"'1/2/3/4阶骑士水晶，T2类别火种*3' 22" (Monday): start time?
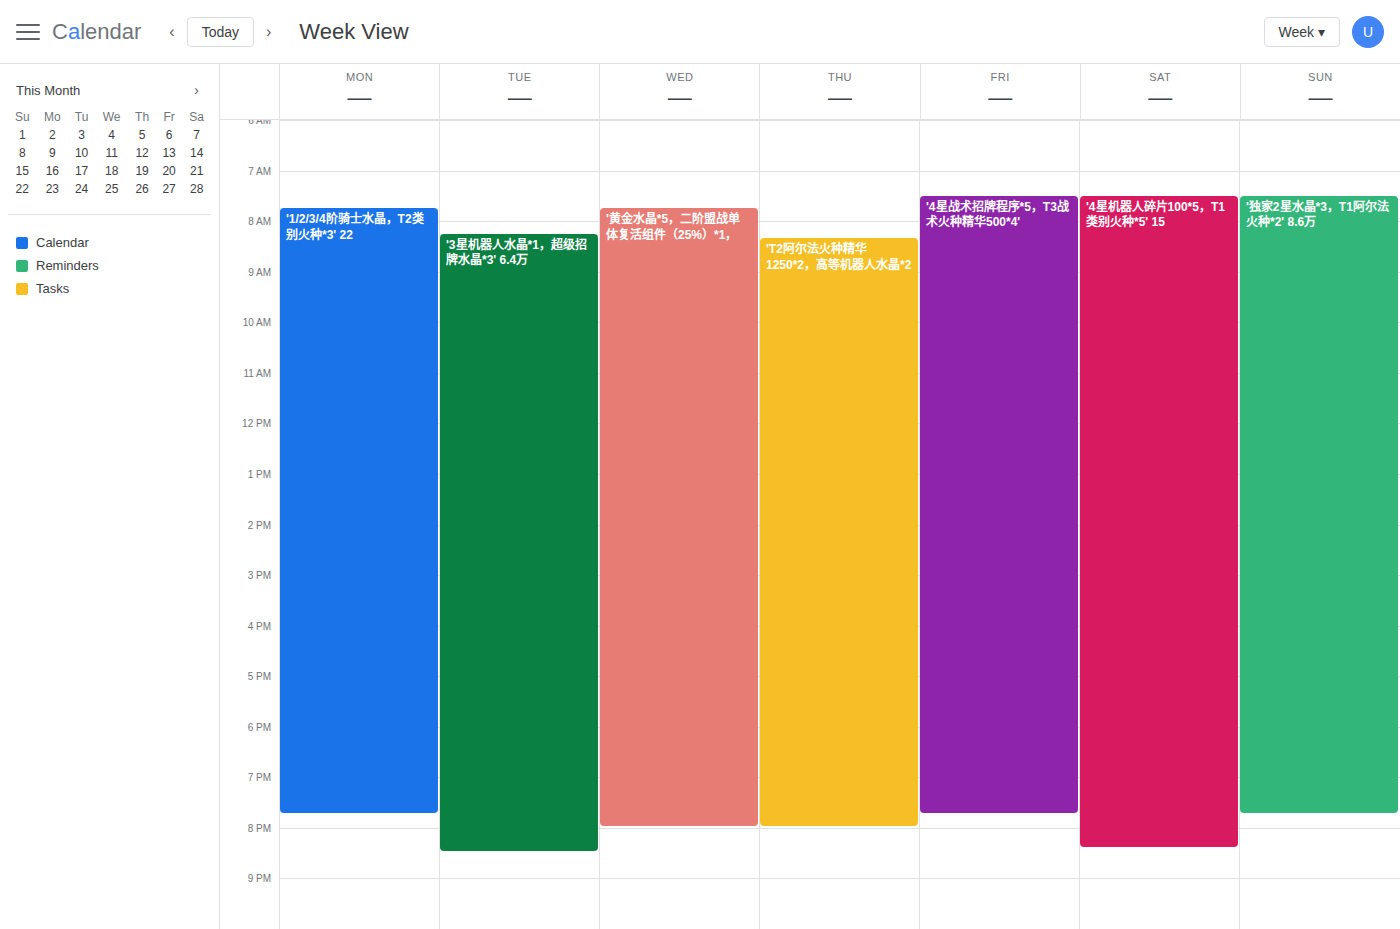
07:45